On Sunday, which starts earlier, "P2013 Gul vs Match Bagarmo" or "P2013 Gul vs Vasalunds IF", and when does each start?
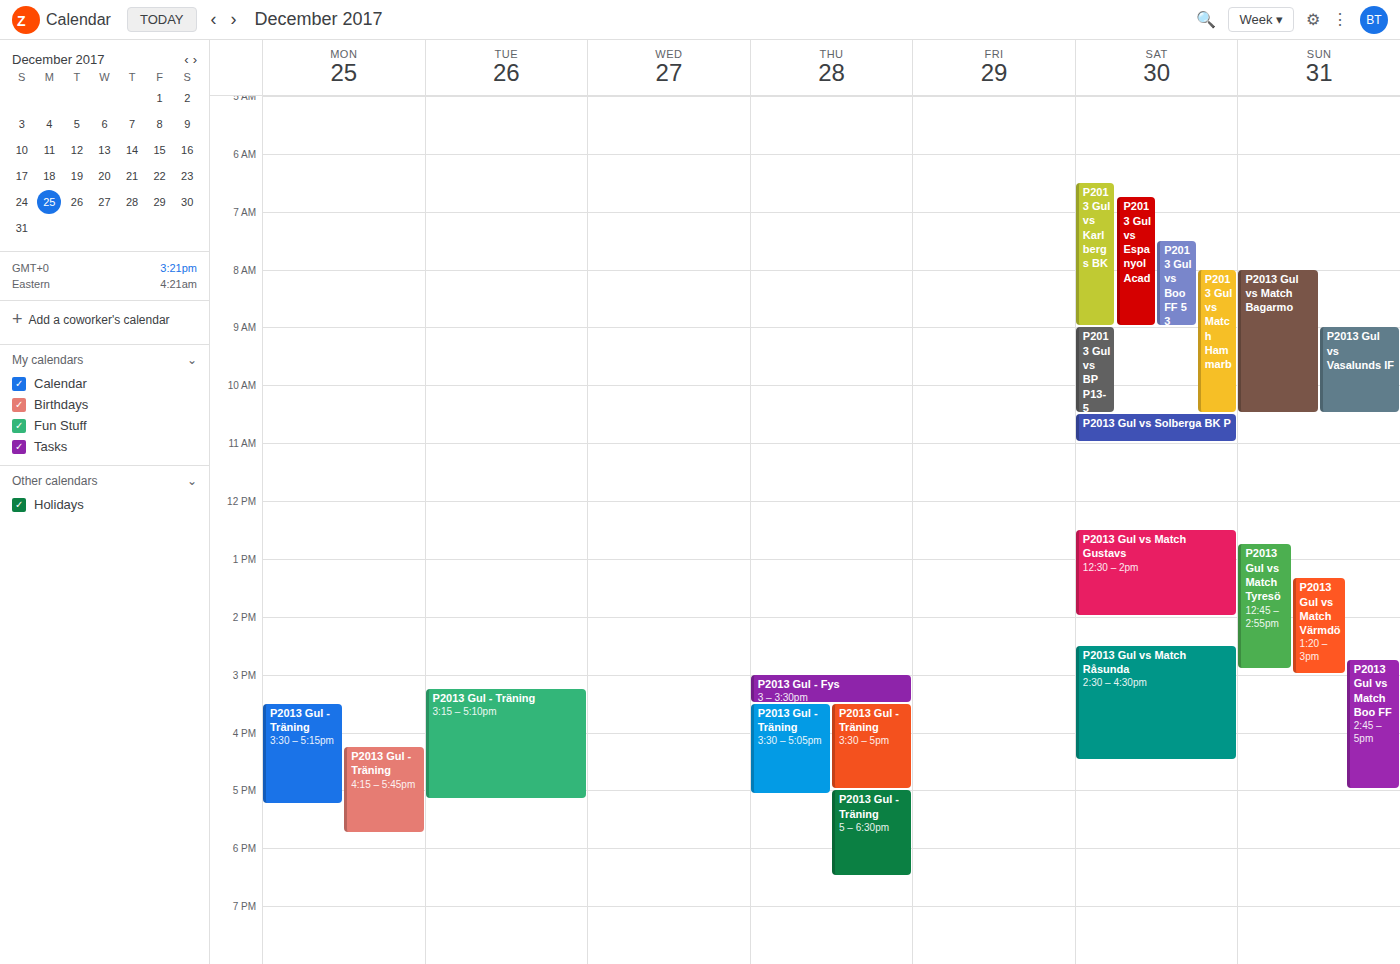
"P2013 Gul vs Match Bagarmo" 8:00 AM; "P2013 Gul vs Vasalunds IF" 9:00 AM.